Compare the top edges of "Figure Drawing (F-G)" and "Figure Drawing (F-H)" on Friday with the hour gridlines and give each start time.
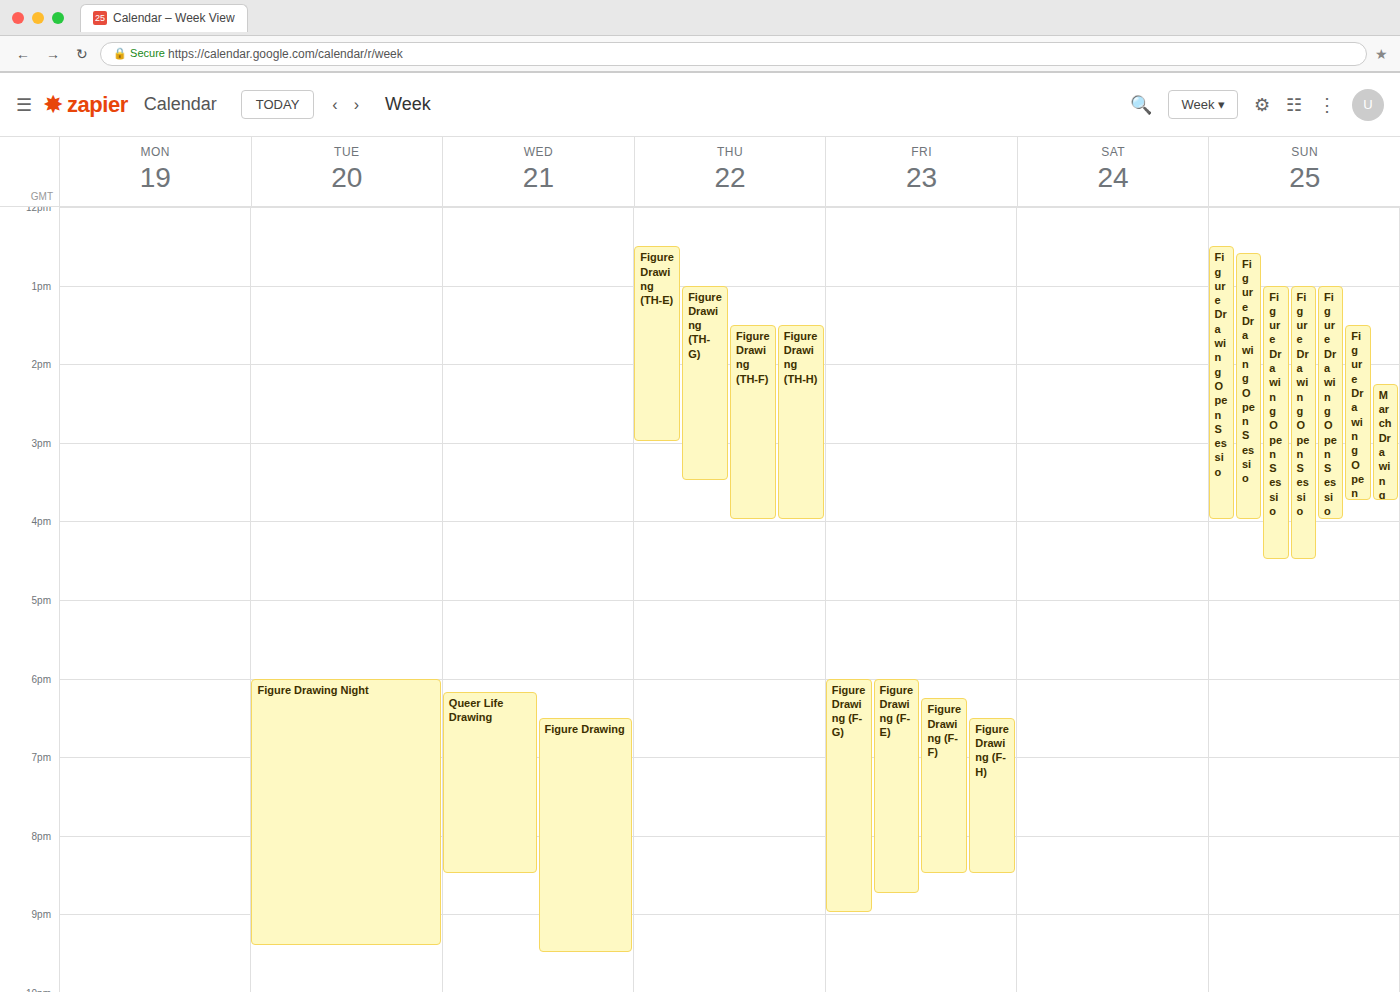
"Figure Drawing (F-G)": 6:00 PM, exactly on the 6 PM line. "Figure Drawing (F-H)": 6:30 PM, halfway between the 6 PM and 7 PM lines.